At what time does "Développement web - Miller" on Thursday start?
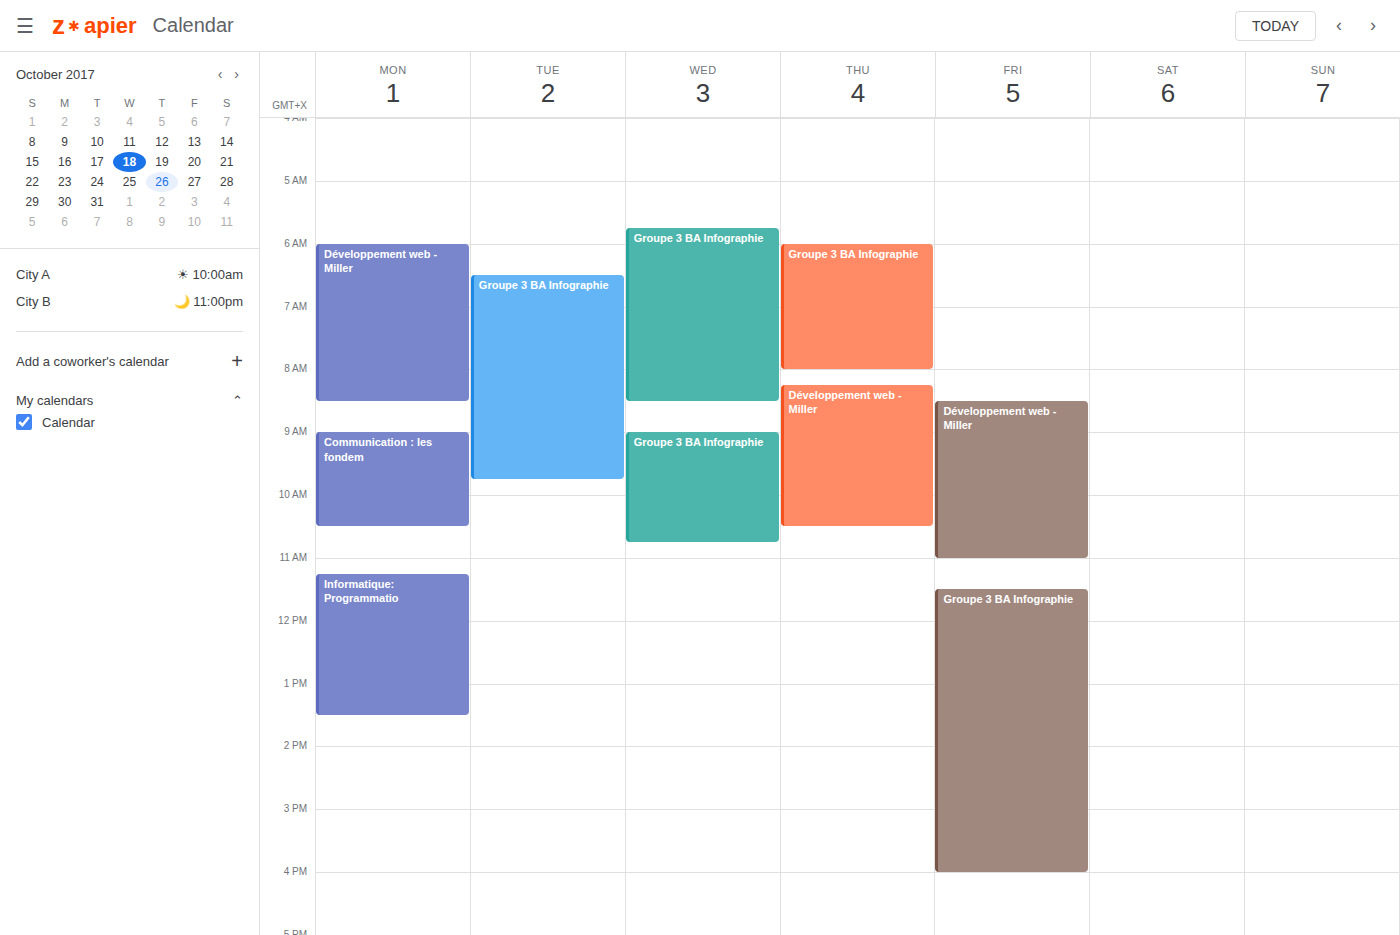
8:15 AM